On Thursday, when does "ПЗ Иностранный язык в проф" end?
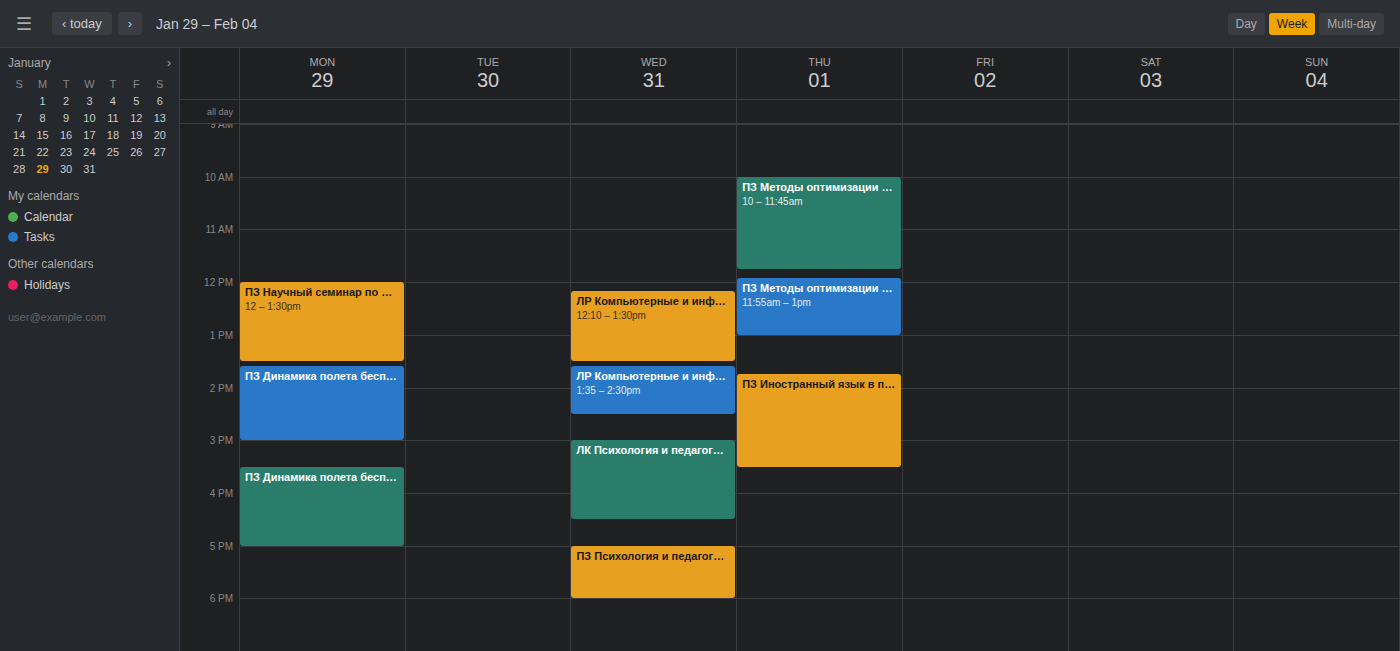
3:30 PM